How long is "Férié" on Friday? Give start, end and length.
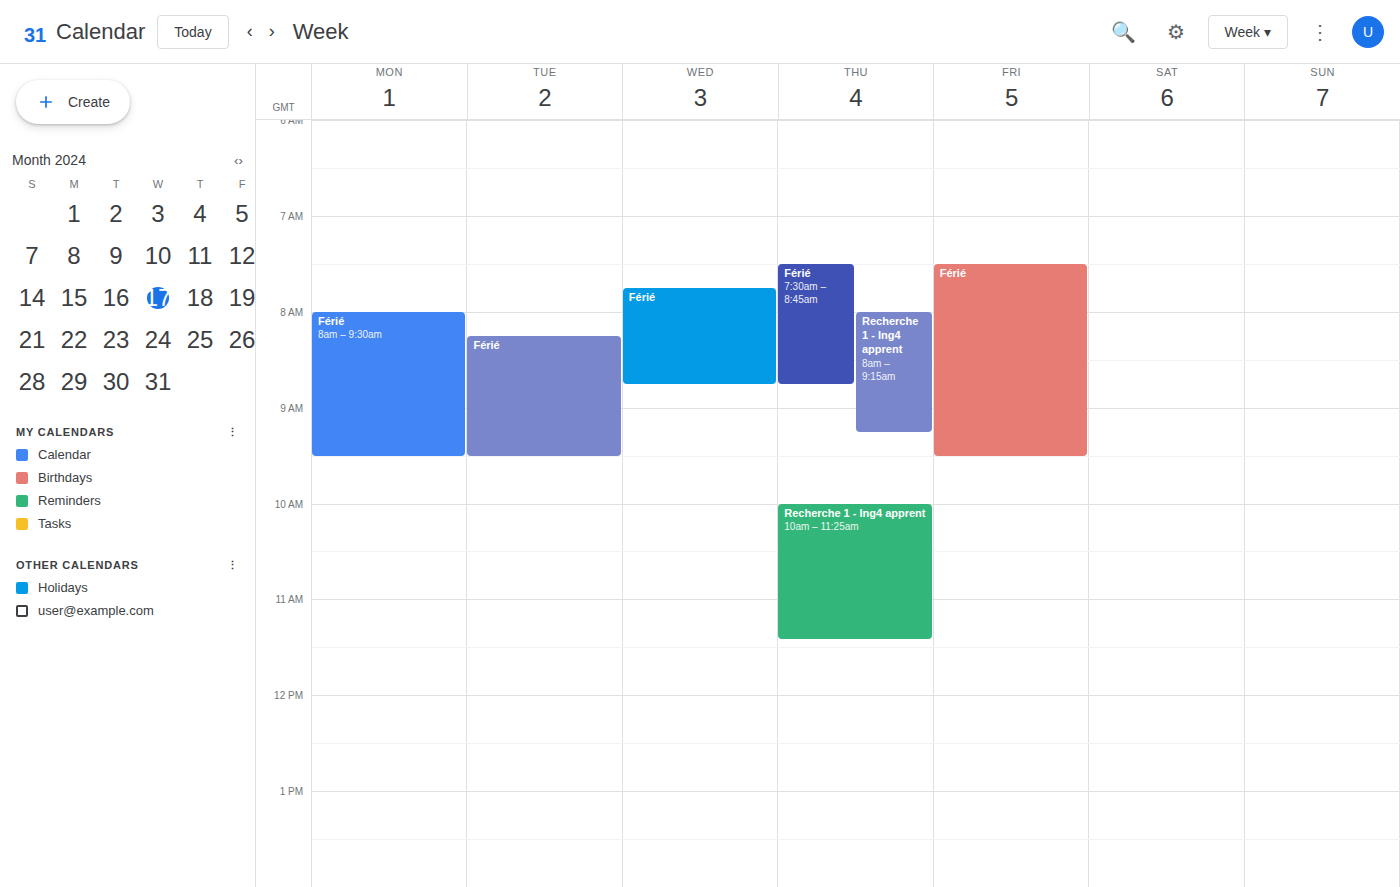
7:30 AM to 9:30 AM, 2 hours